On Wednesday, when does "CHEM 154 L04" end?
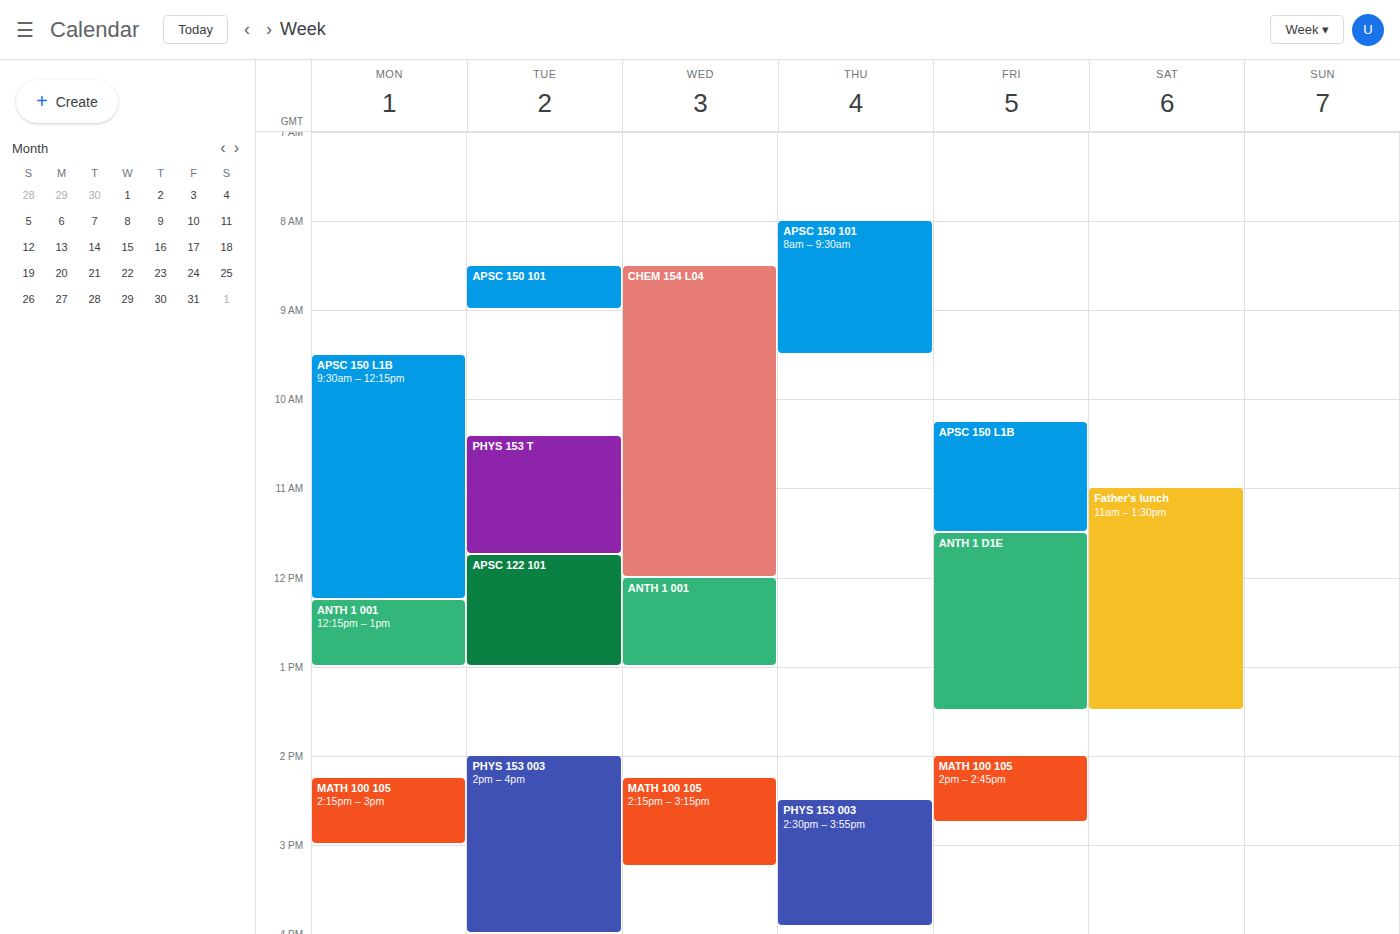
12:00